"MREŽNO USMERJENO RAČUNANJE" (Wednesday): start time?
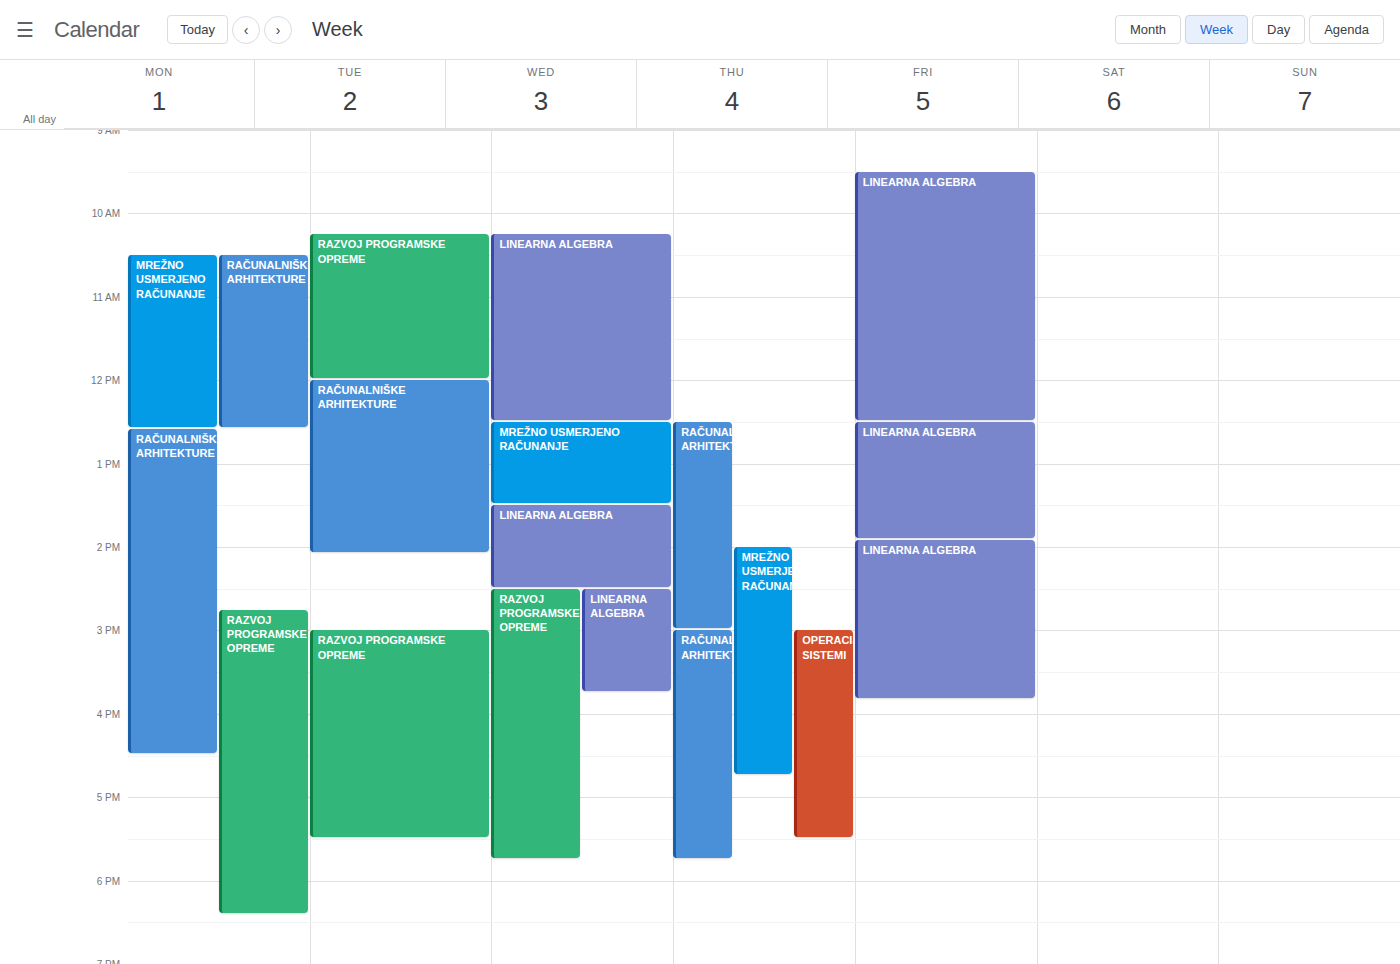
12:30